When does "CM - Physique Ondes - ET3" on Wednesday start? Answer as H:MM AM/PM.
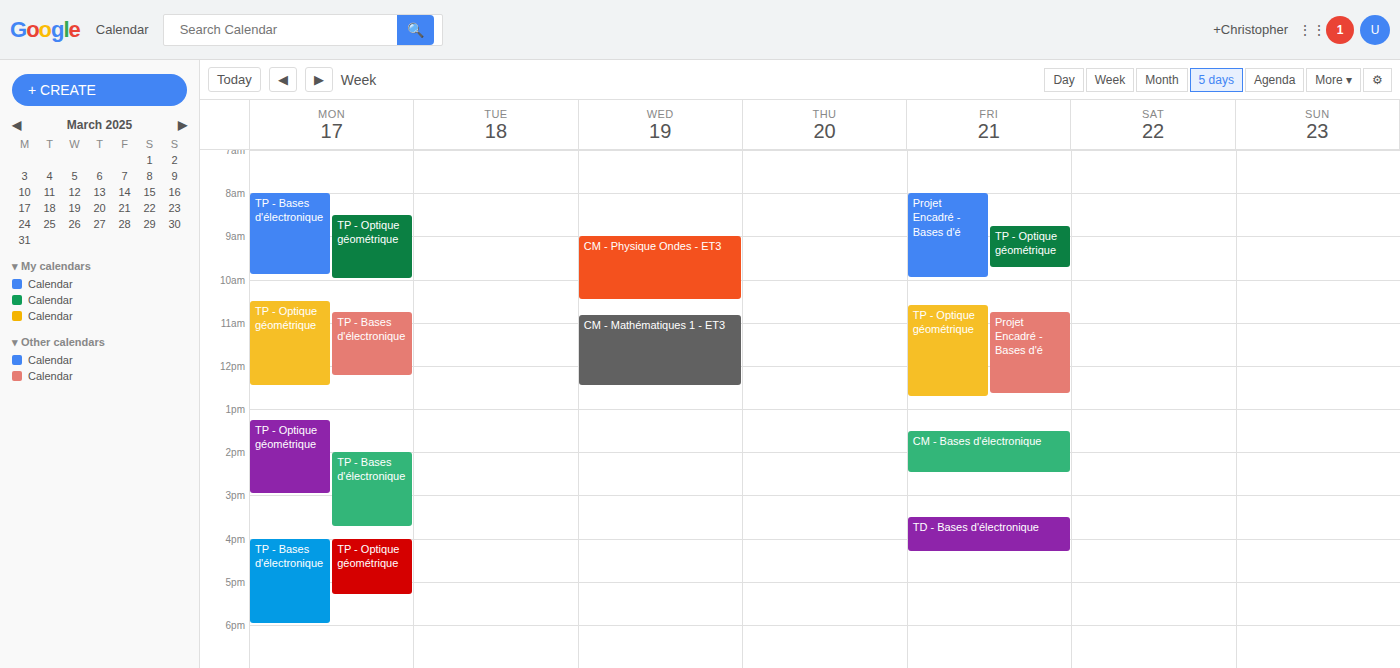
9:00 AM